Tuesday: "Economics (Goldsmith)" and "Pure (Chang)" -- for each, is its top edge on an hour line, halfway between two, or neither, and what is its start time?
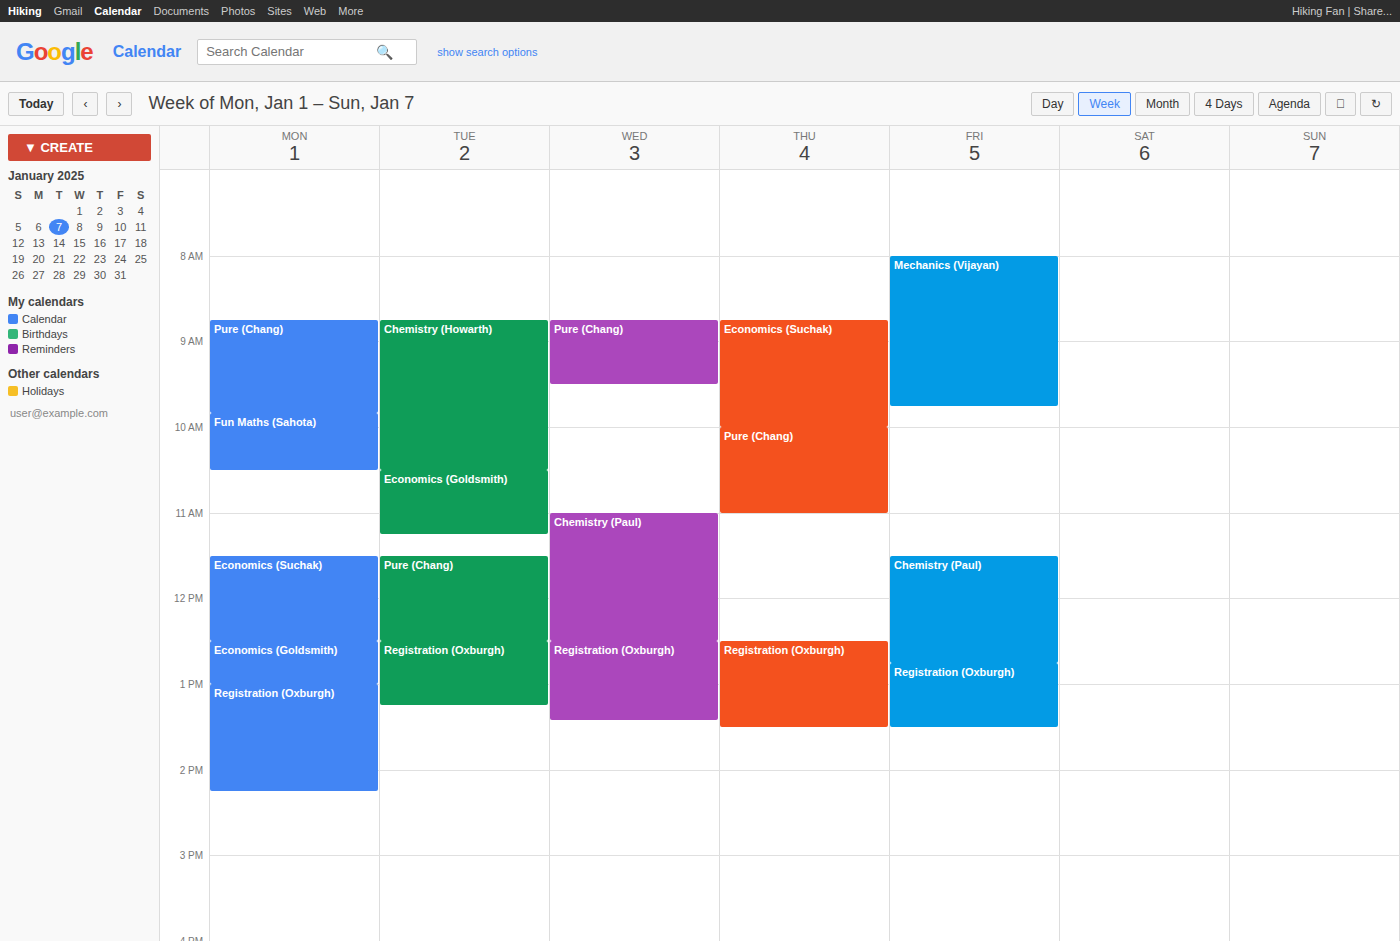
"Economics (Goldsmith)": 10:30 AM, halfway between the 10 AM and 11 AM lines. "Pure (Chang)": 11:30 AM, halfway between the 11 AM and 12 PM lines.